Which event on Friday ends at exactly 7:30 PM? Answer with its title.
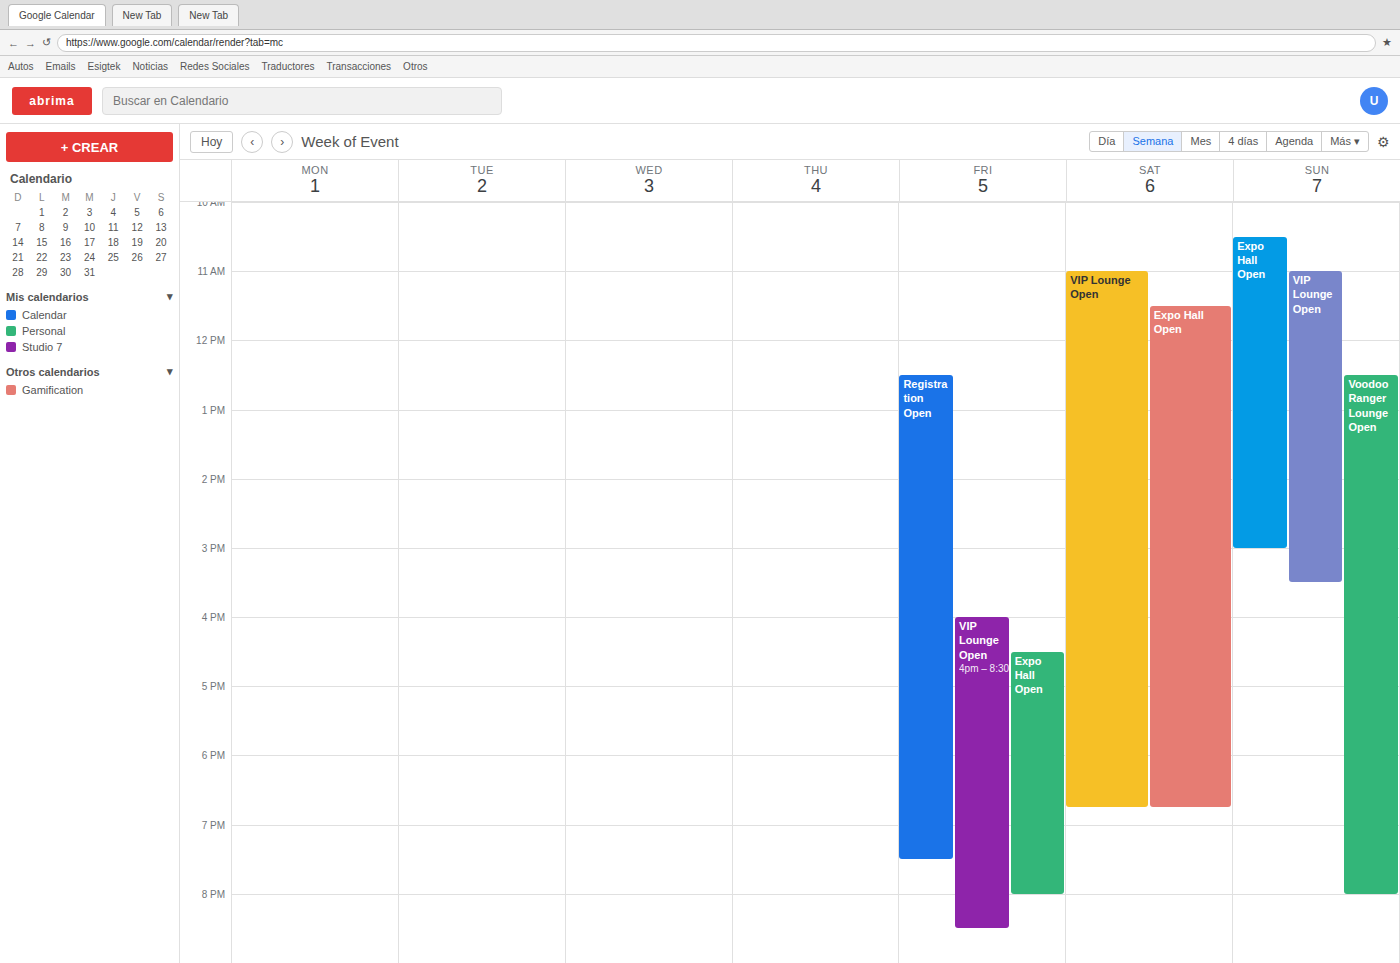
"Registration Open"